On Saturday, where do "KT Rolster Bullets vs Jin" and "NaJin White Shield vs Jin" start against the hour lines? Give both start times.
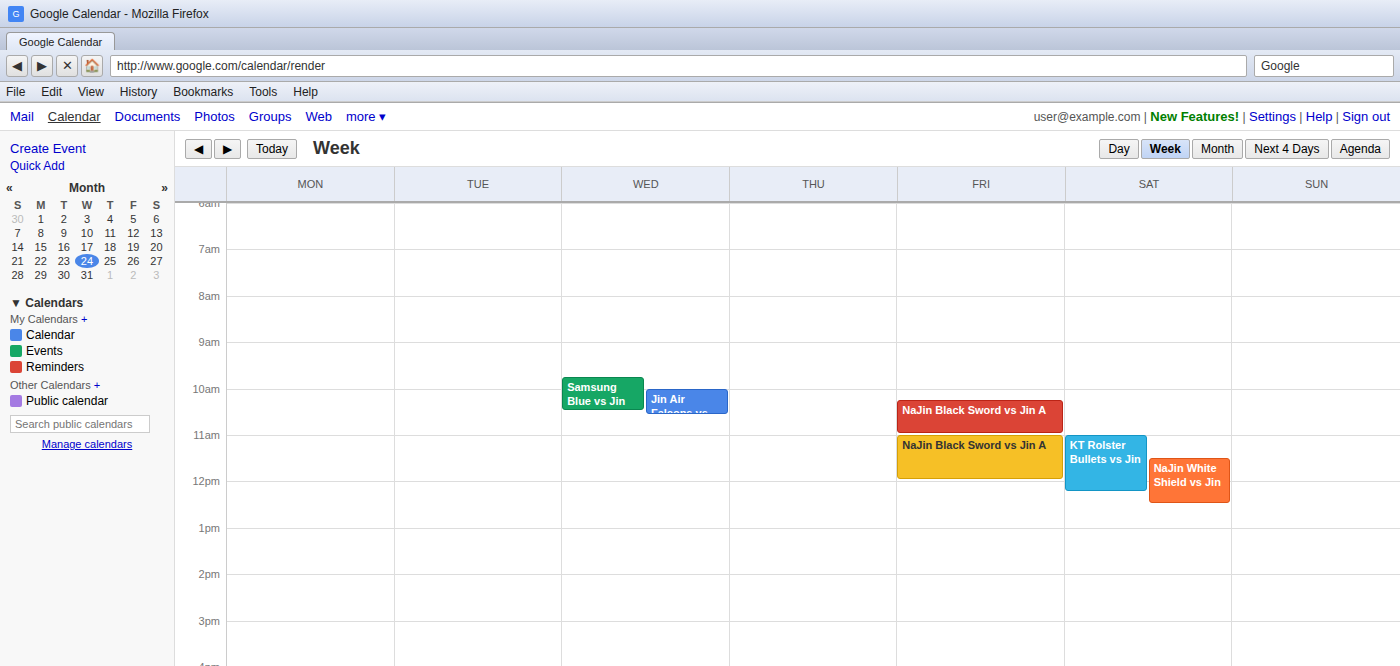
"KT Rolster Bullets vs Jin": 11:00 AM, exactly on the 11 AM line. "NaJin White Shield vs Jin": 11:30 AM, halfway between the 11 AM and 12 PM lines.